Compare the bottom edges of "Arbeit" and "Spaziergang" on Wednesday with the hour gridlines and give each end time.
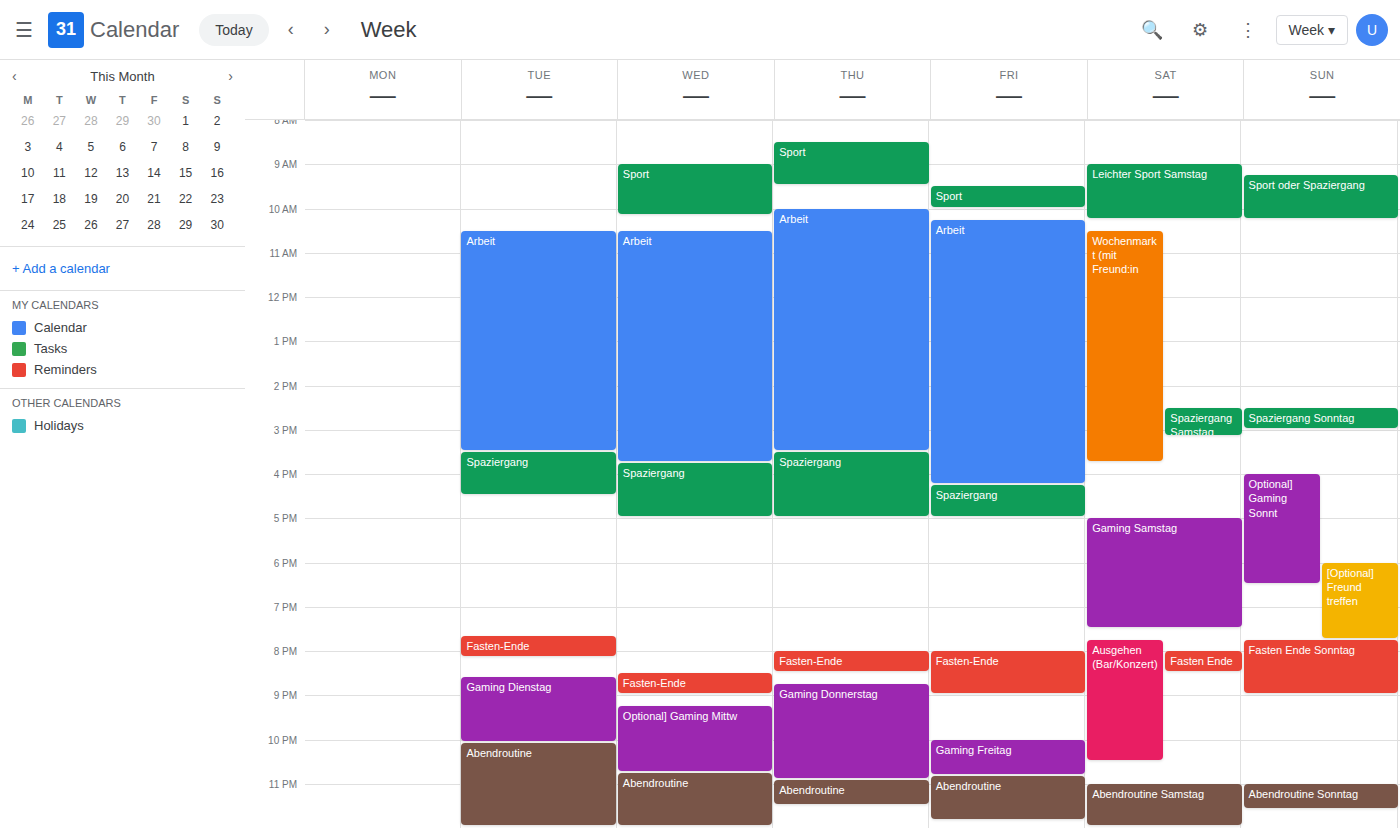
"Arbeit": 3:45 PM, neither: three quarters of the way from the 3 PM line to the 4 PM line. "Spaziergang": 5:00 PM, exactly on the 5 PM line.